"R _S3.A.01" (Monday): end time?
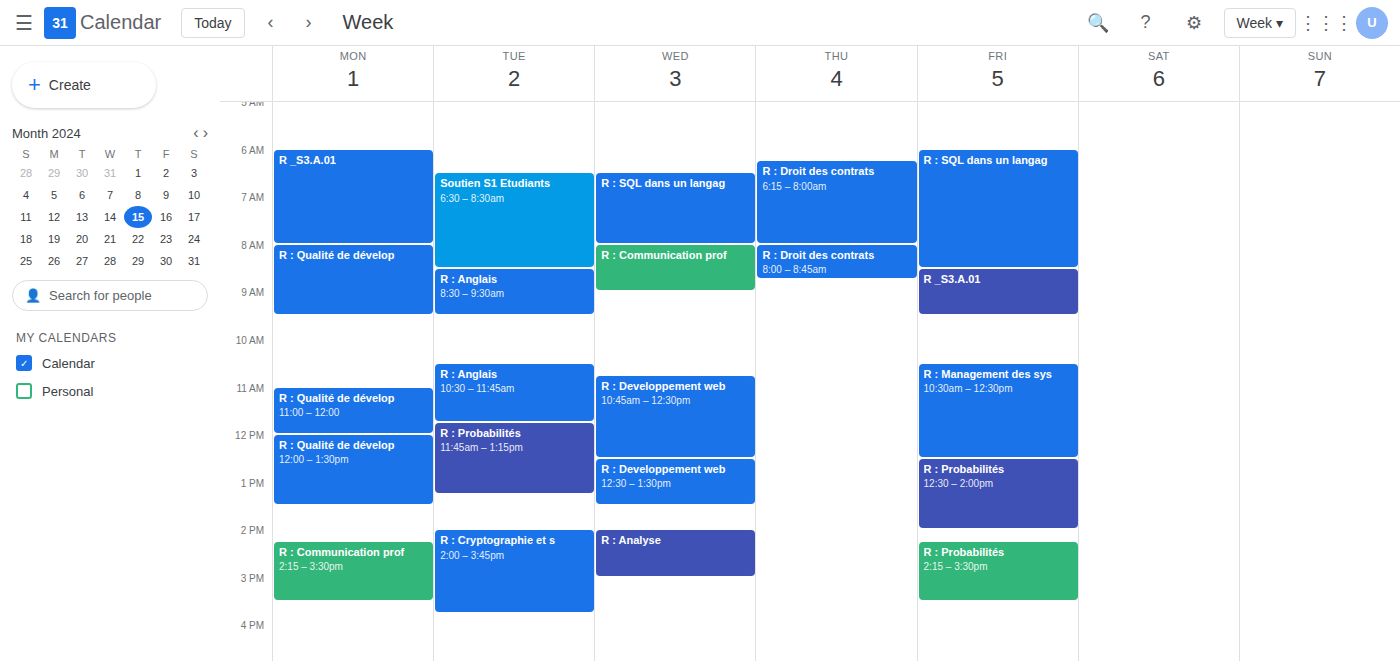
8:00 AM